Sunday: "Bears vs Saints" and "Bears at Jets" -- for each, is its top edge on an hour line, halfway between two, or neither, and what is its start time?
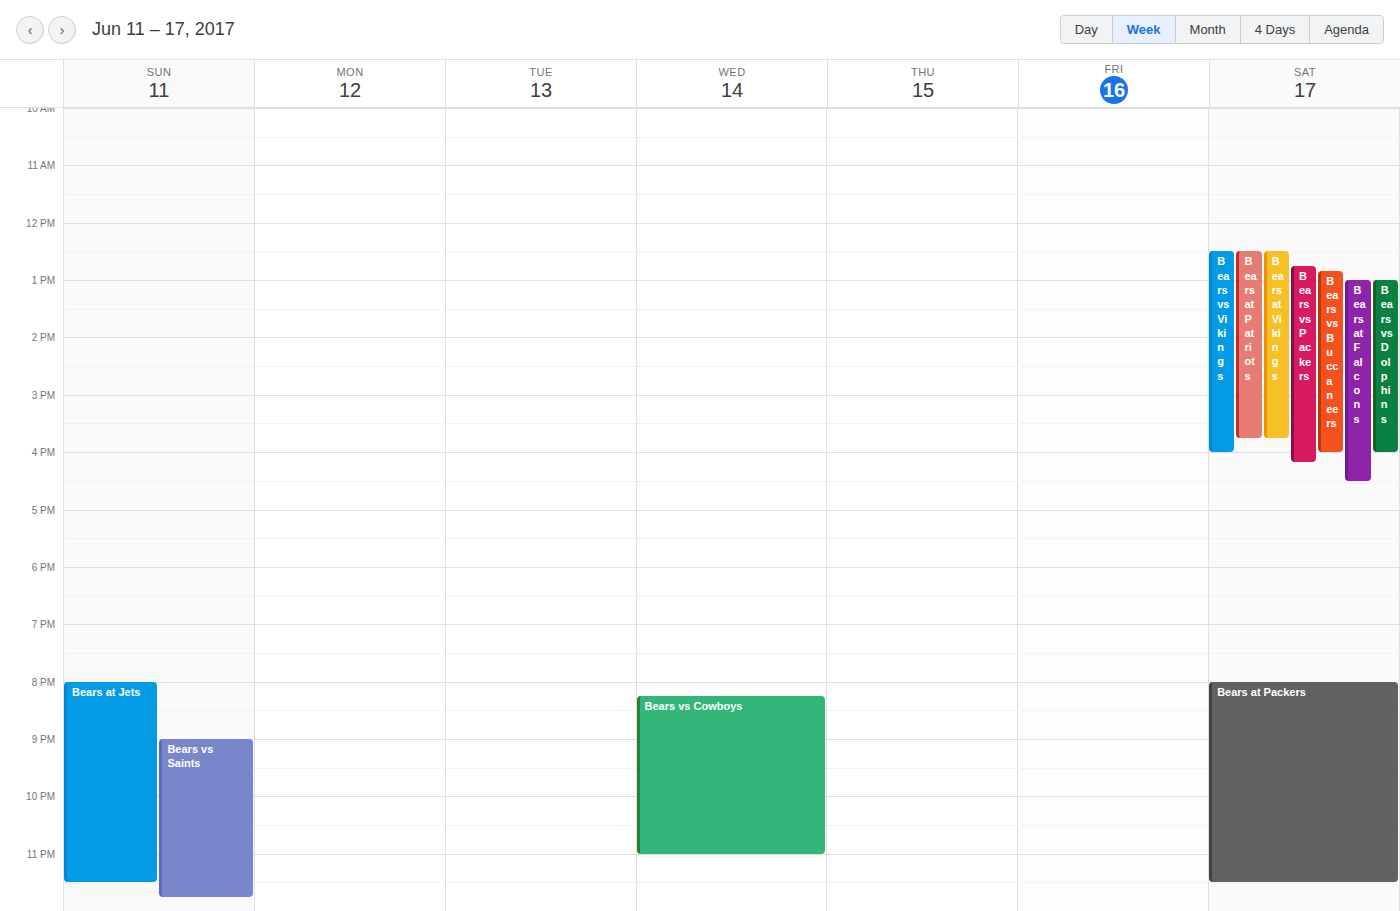
"Bears vs Saints": 21:00, exactly on the 21:00 line. "Bears at Jets": 20:00, exactly on the 20:00 line.